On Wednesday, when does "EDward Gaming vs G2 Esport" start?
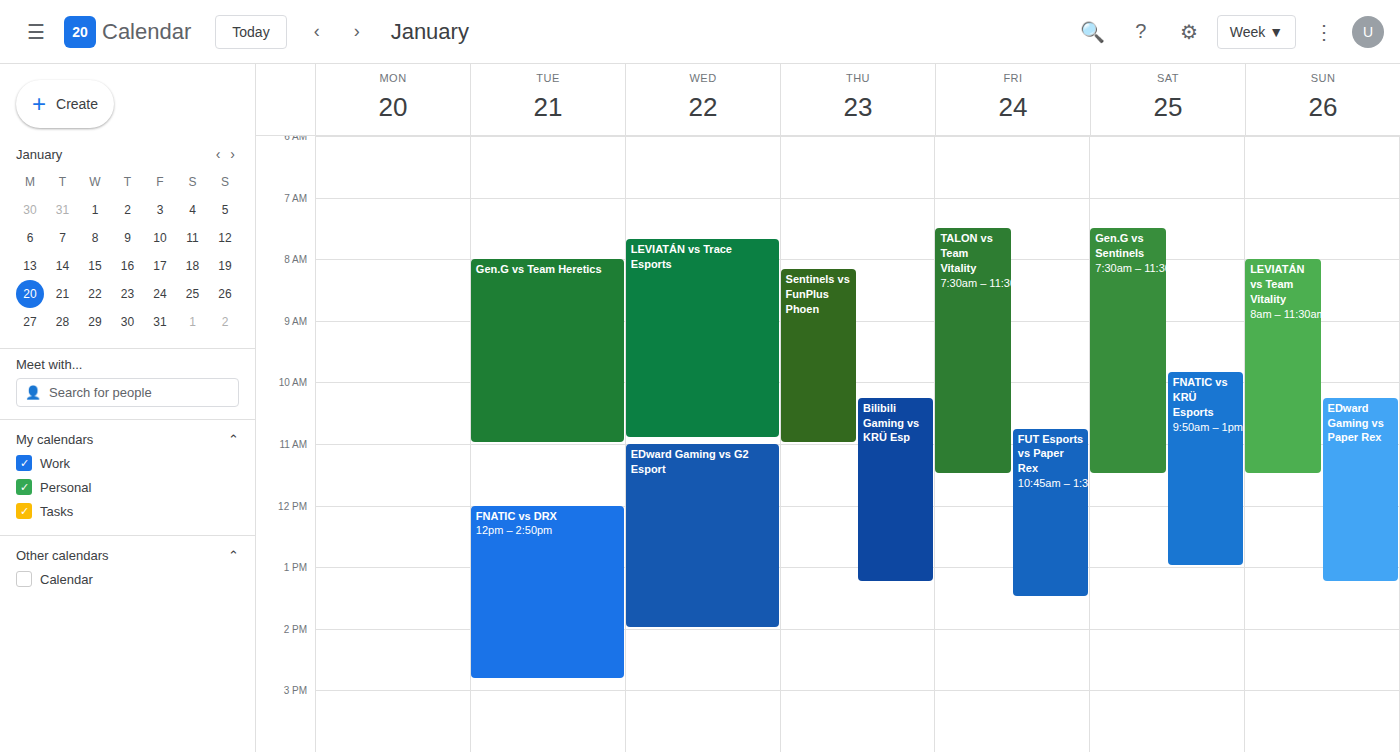
11:00 AM